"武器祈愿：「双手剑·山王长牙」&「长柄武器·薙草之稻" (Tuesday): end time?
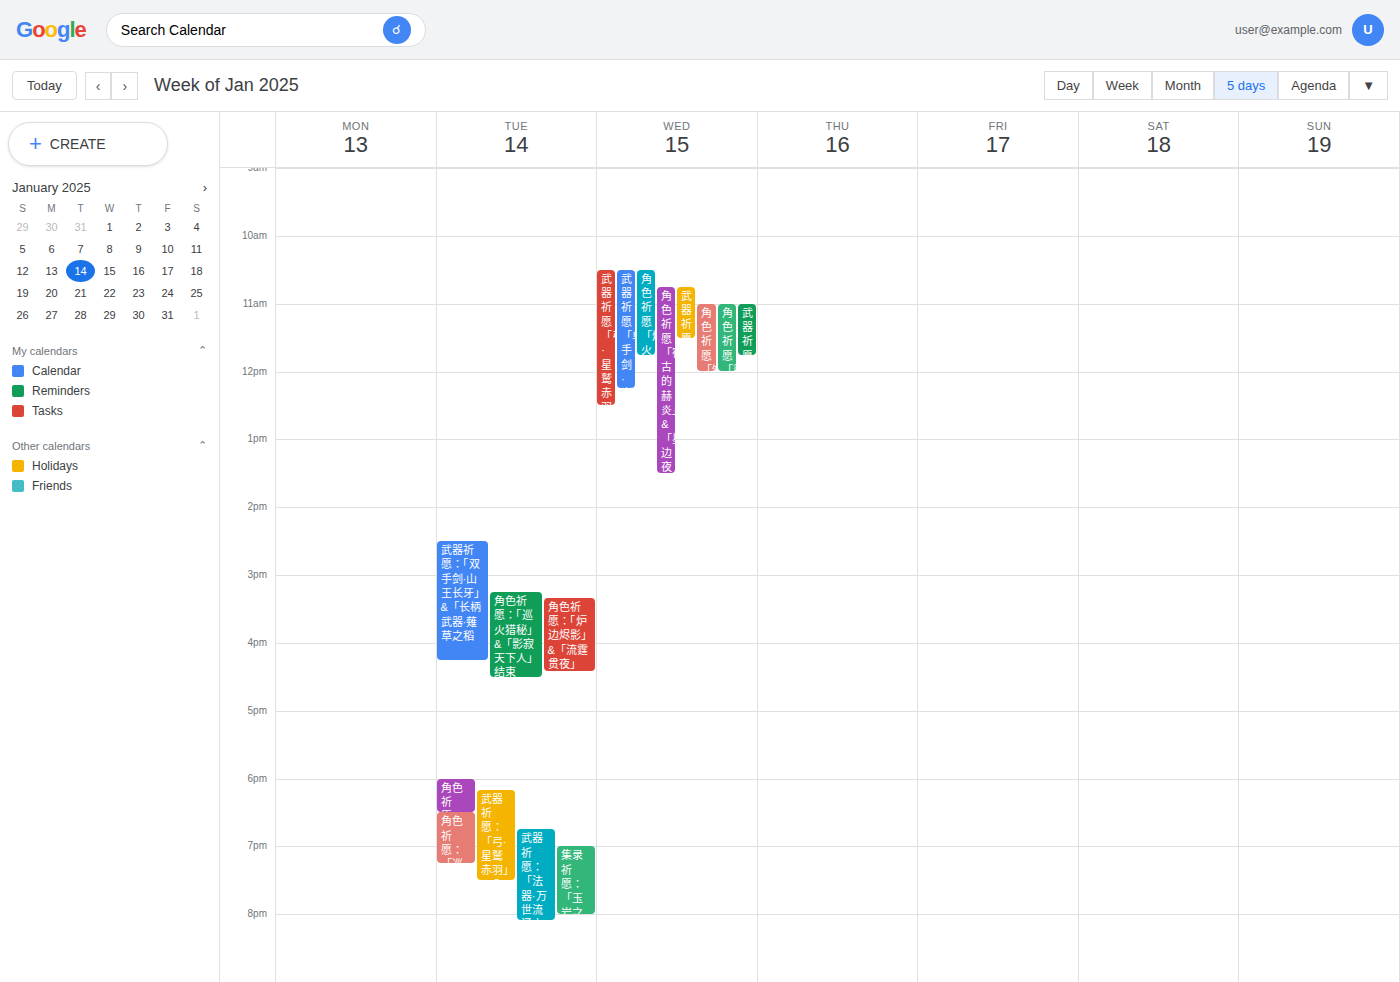
4:15 PM